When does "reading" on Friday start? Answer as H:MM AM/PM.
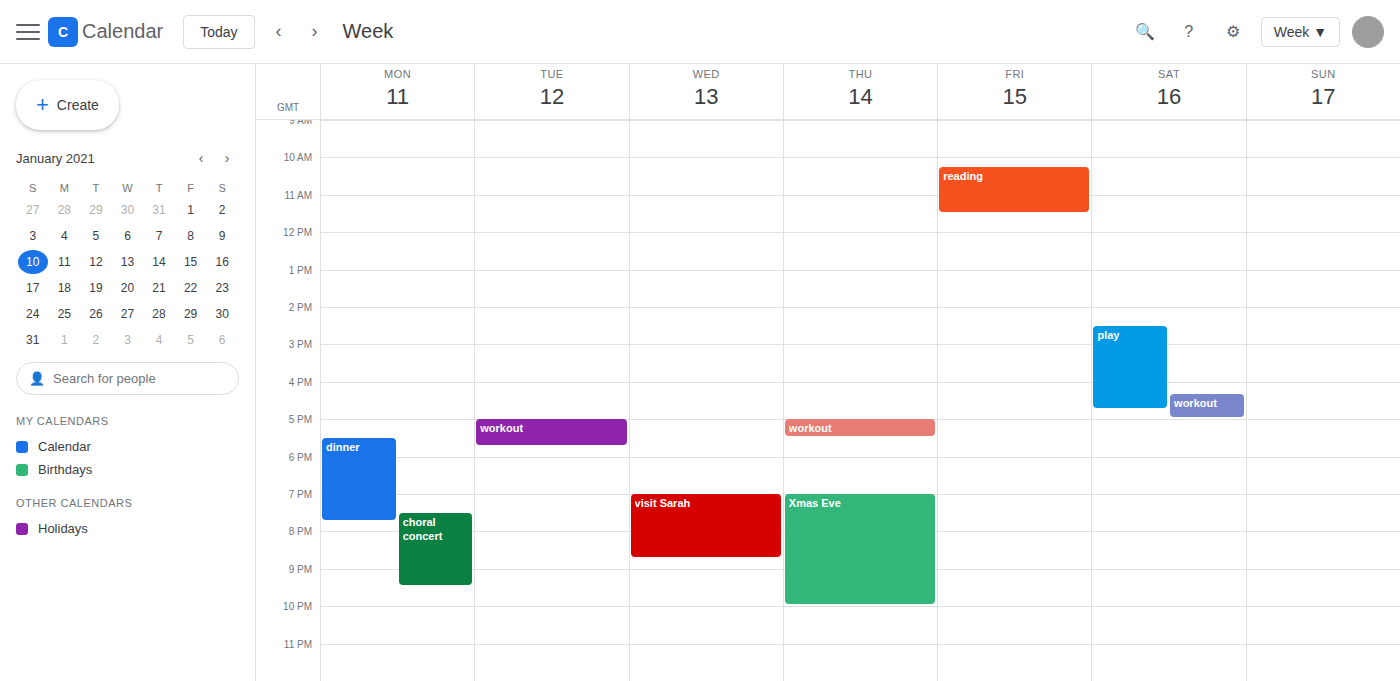
10:15 AM